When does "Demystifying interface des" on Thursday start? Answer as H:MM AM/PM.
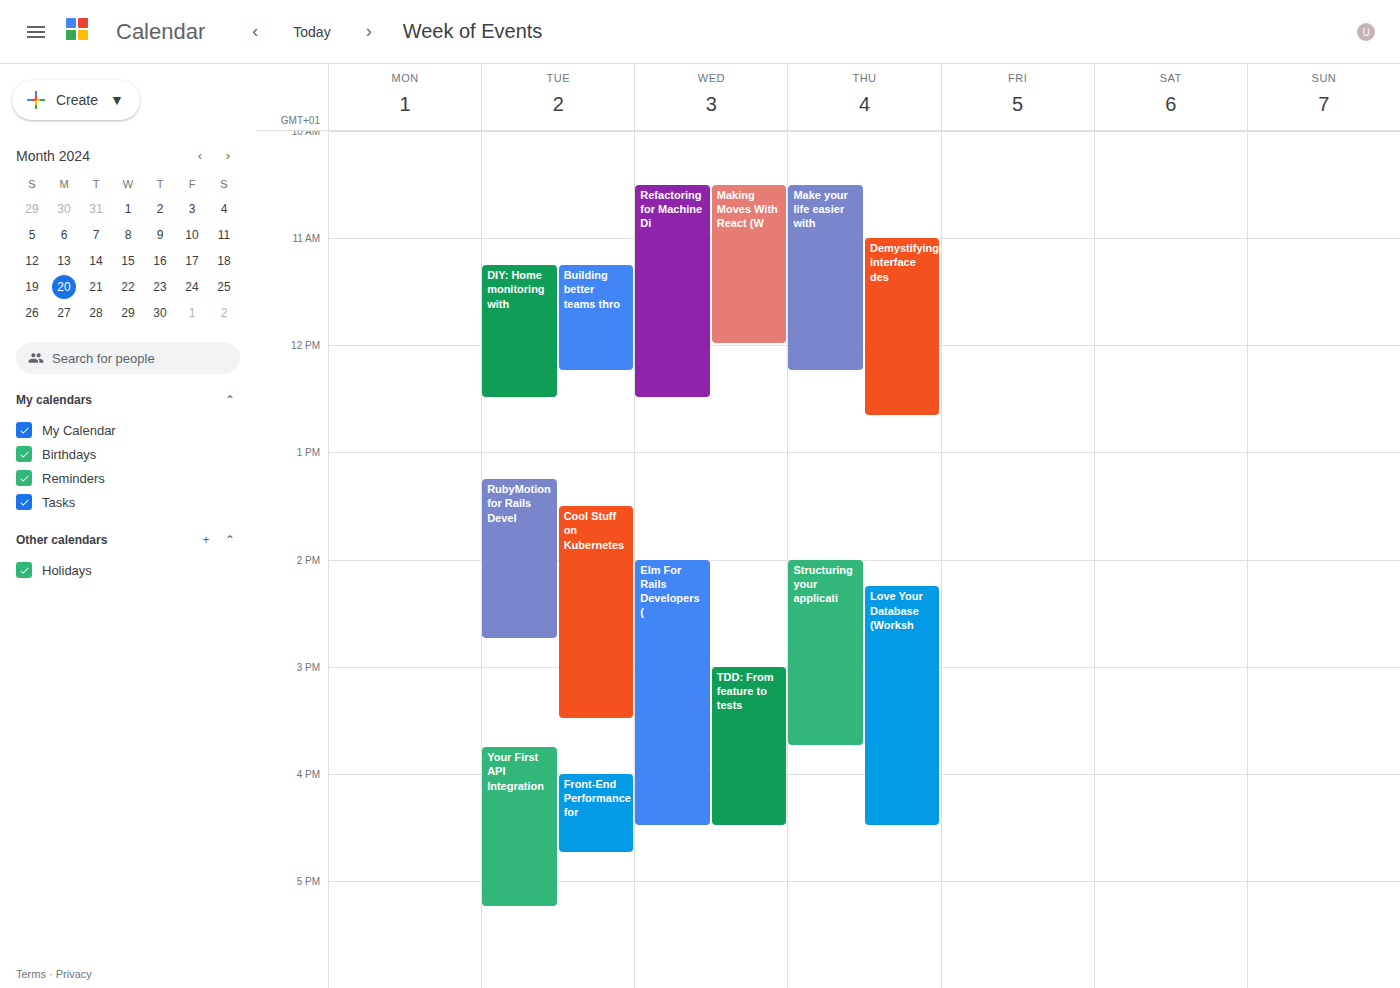
11:00 AM